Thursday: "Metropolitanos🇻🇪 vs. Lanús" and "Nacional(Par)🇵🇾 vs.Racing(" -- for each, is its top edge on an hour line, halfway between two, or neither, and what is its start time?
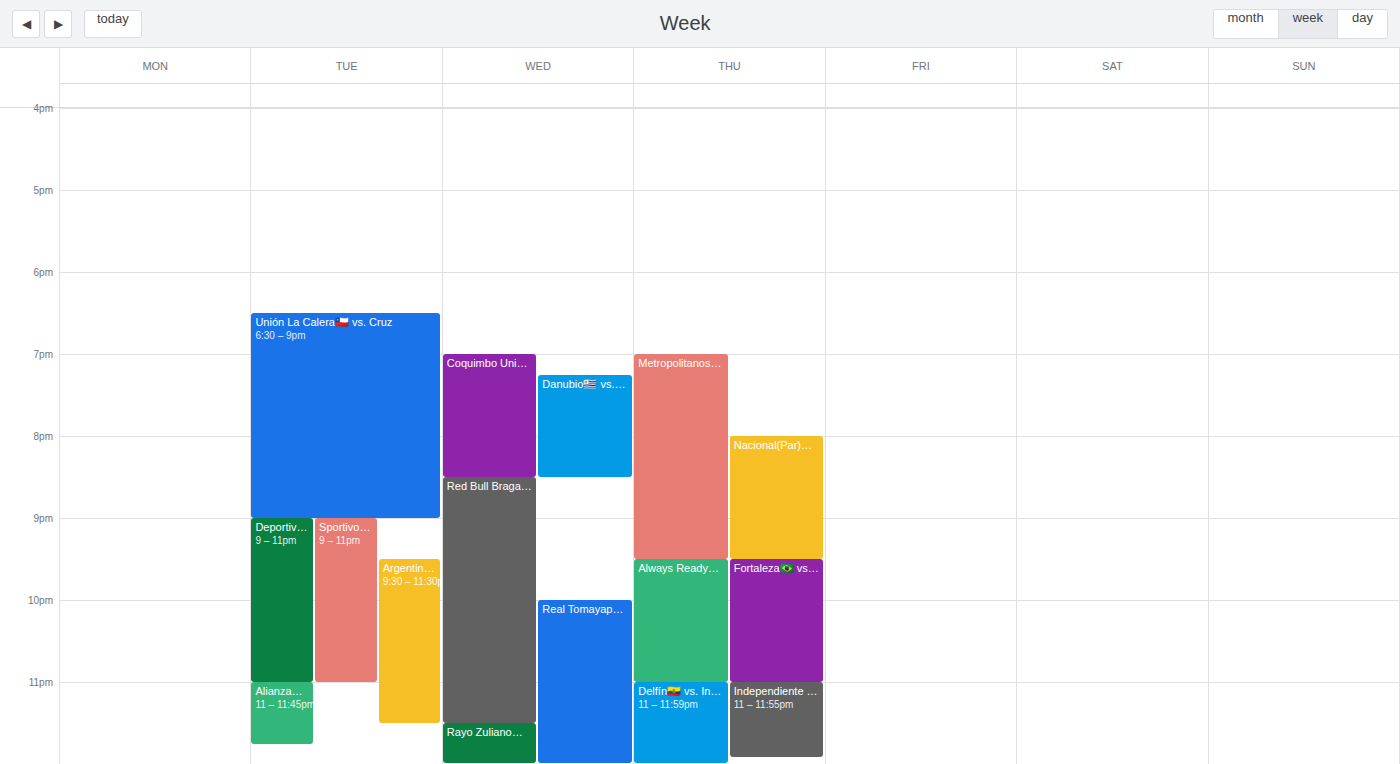
"Metropolitanos🇻🇪 vs. Lanús": 7:00 PM, exactly on the 7 PM line. "Nacional(Par)🇵🇾 vs.Racing(": 8:00 PM, exactly on the 8 PM line.